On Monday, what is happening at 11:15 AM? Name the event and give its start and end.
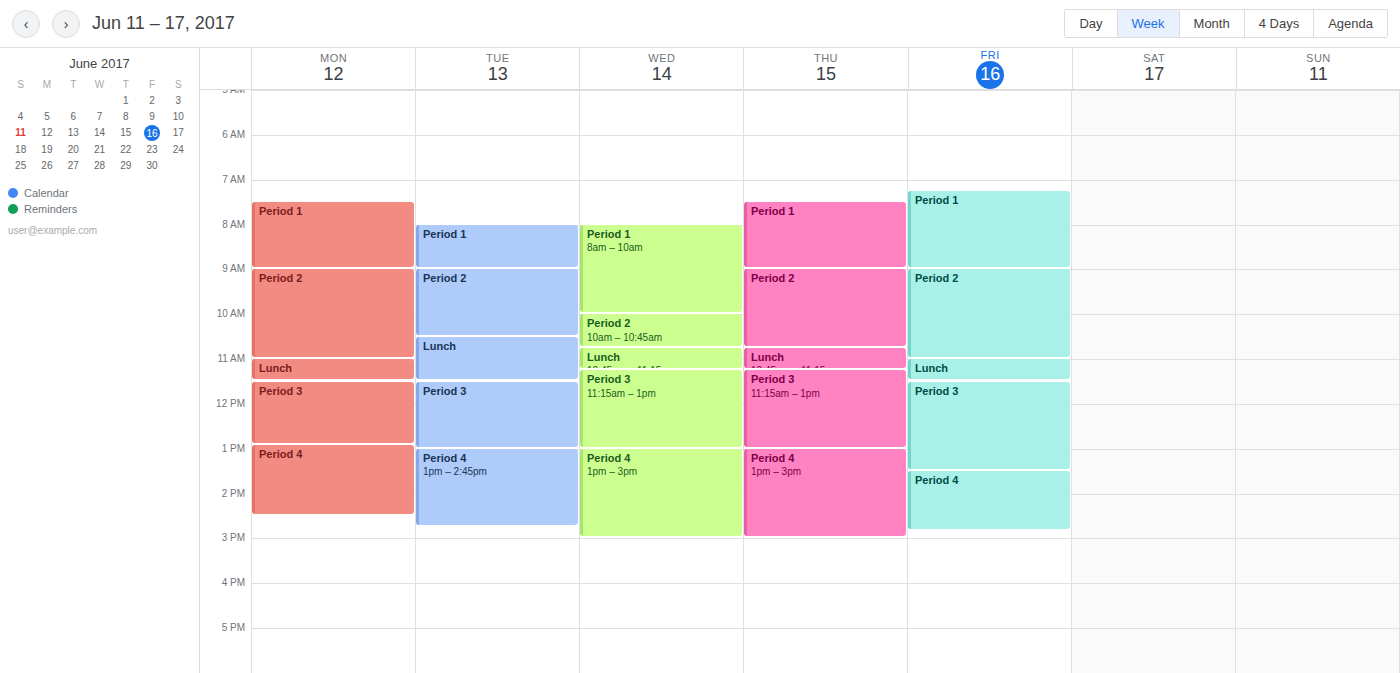
"Lunch", 11:00 AM to 11:30 AM